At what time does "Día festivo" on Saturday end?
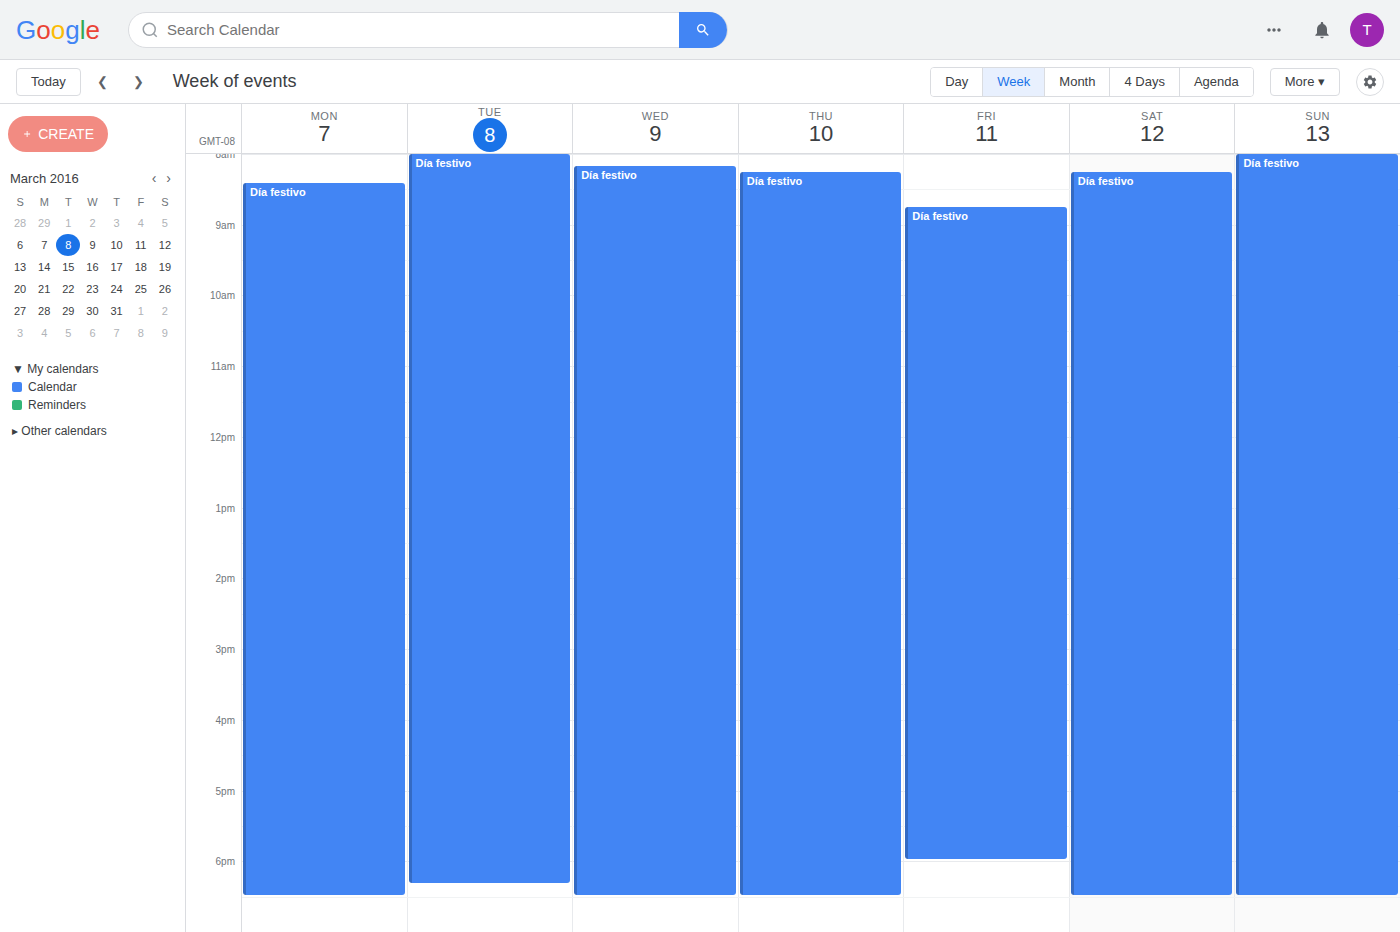
6:30 PM